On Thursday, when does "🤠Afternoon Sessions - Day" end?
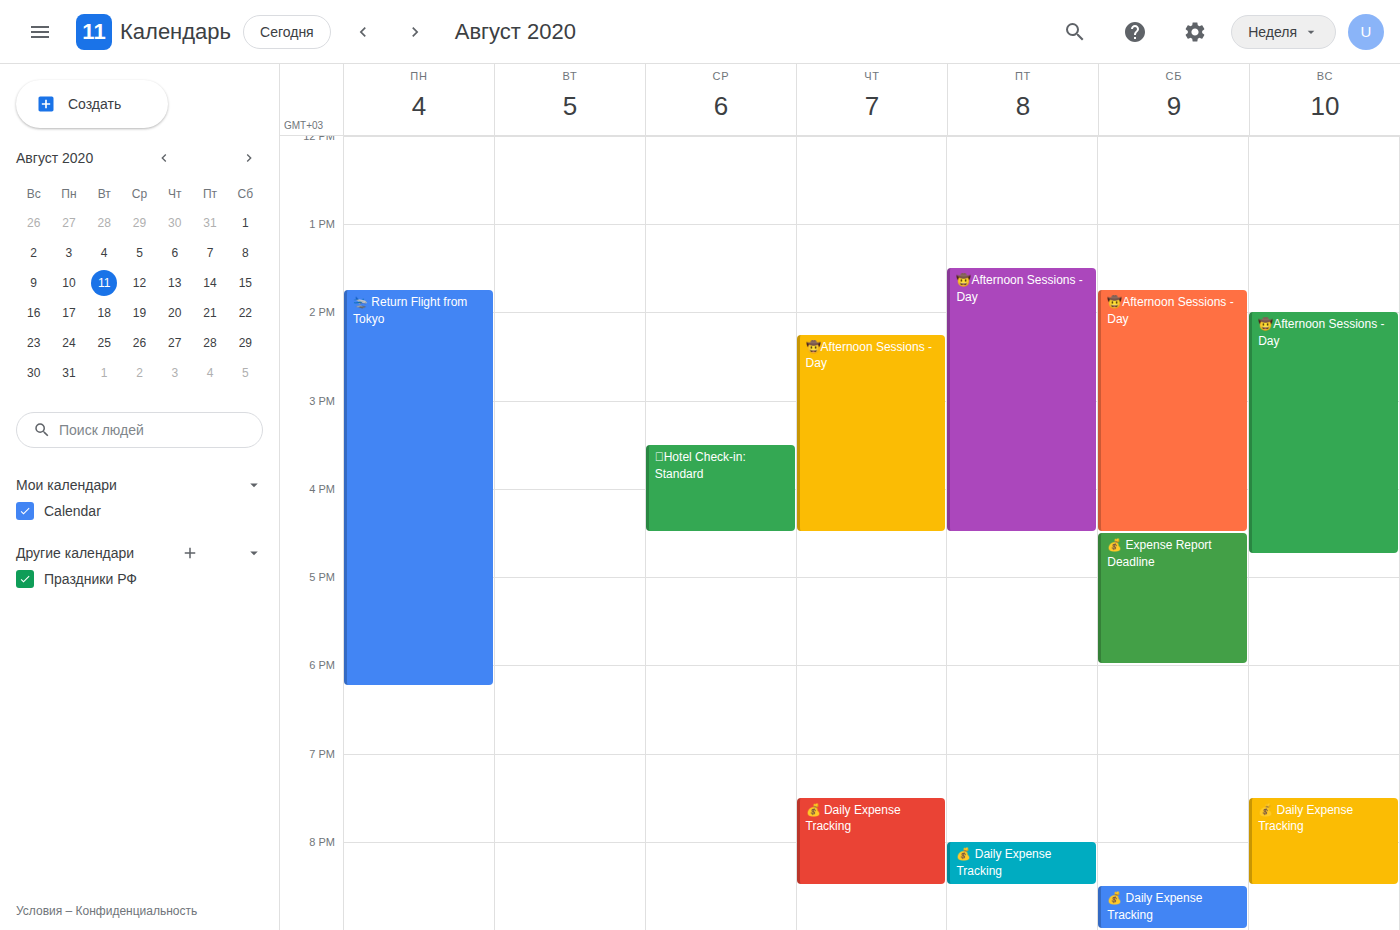
4:30 PM